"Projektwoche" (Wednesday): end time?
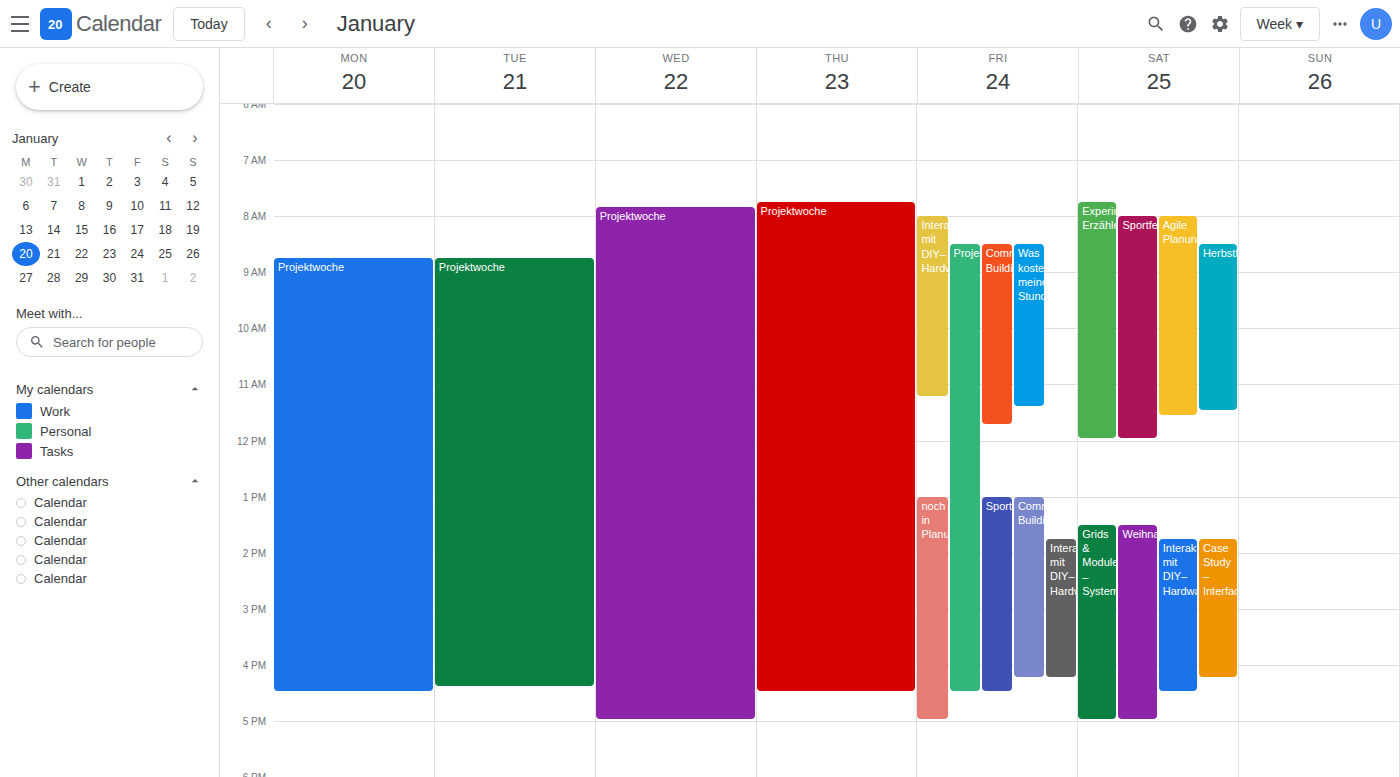
5:00 PM